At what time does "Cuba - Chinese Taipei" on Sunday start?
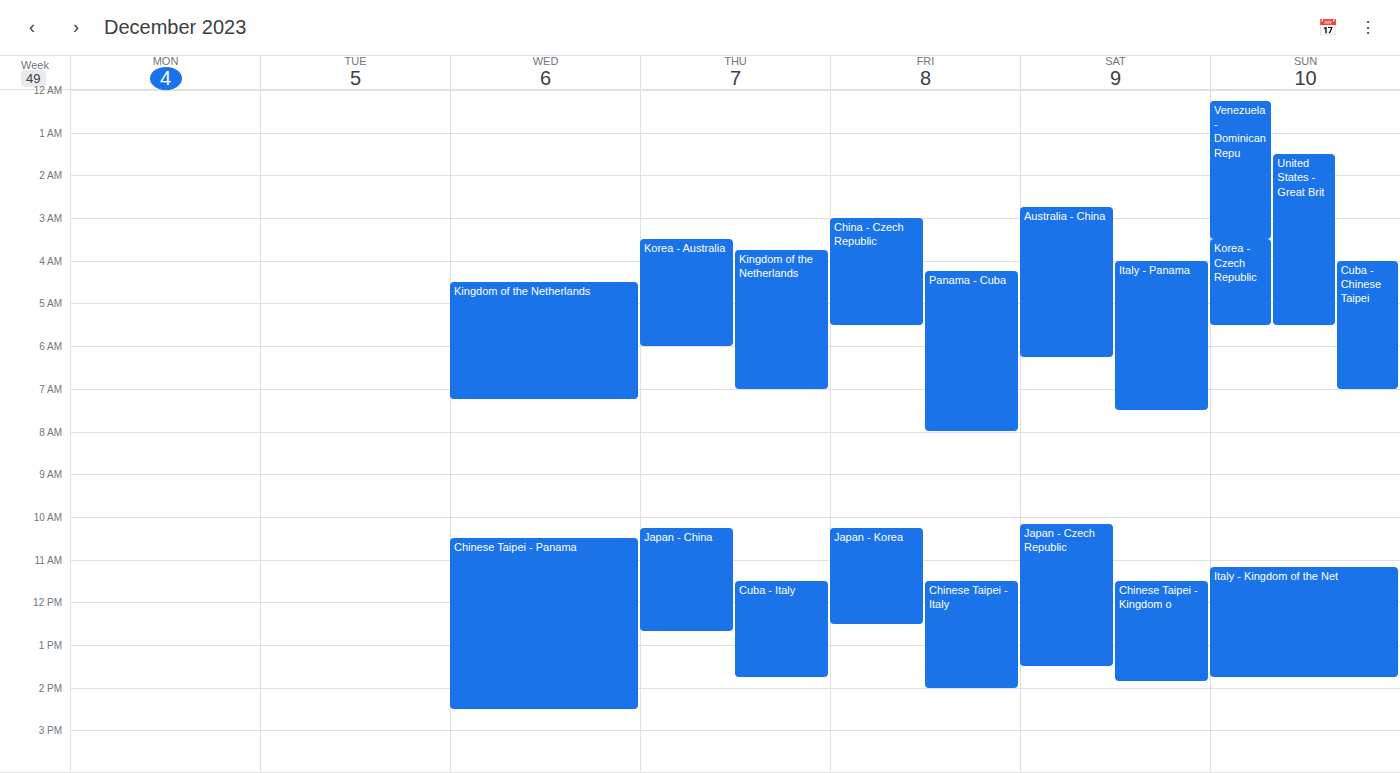
4:00 AM